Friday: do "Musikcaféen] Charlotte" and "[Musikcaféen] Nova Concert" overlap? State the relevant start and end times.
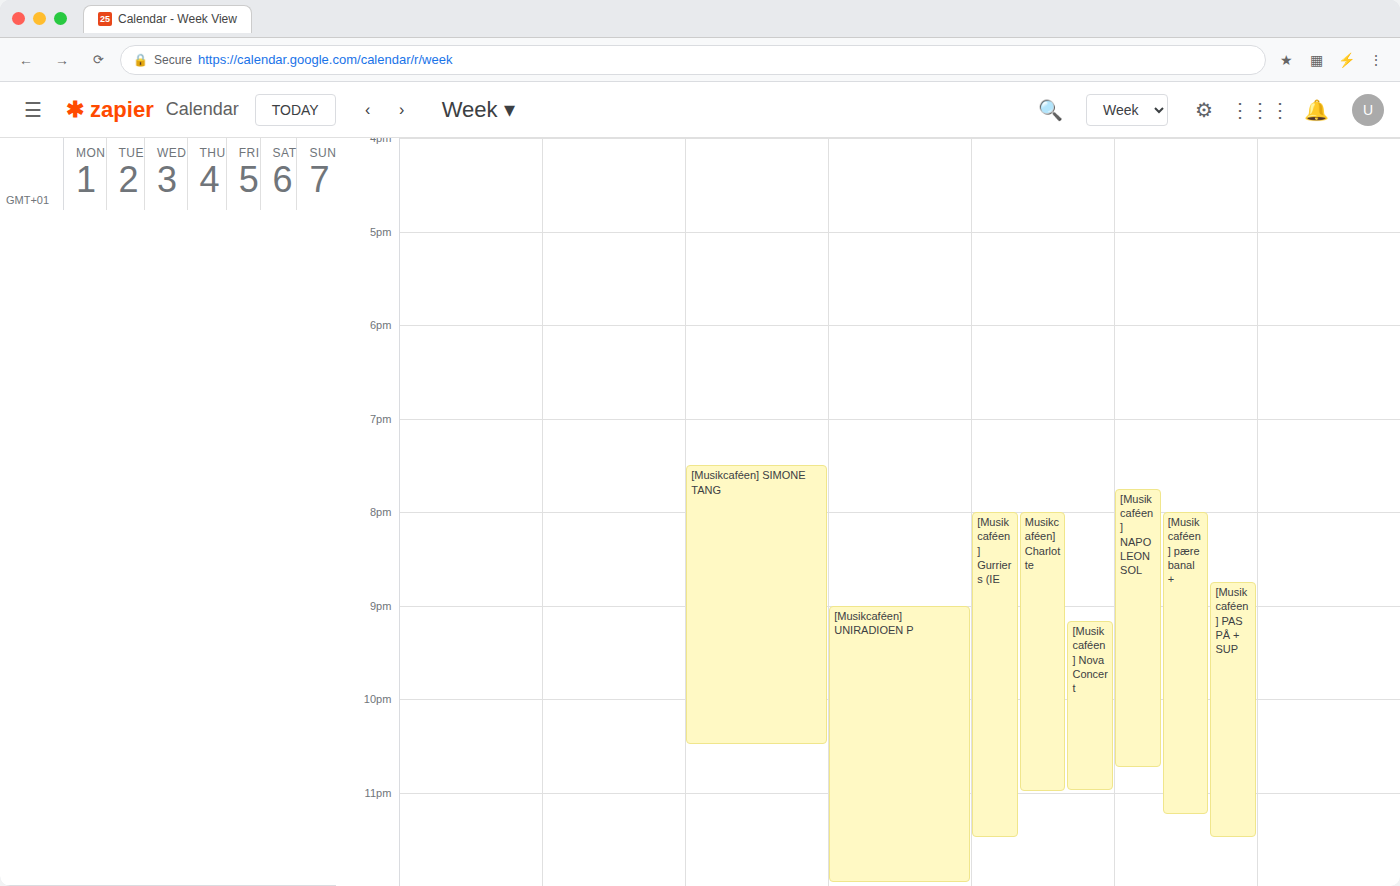
"[Musikcaféen] Nova Concert" starts at 9:10 PM, before "Musikcaféen] Charlotte" ends at 11:00 PM -- they overlap.